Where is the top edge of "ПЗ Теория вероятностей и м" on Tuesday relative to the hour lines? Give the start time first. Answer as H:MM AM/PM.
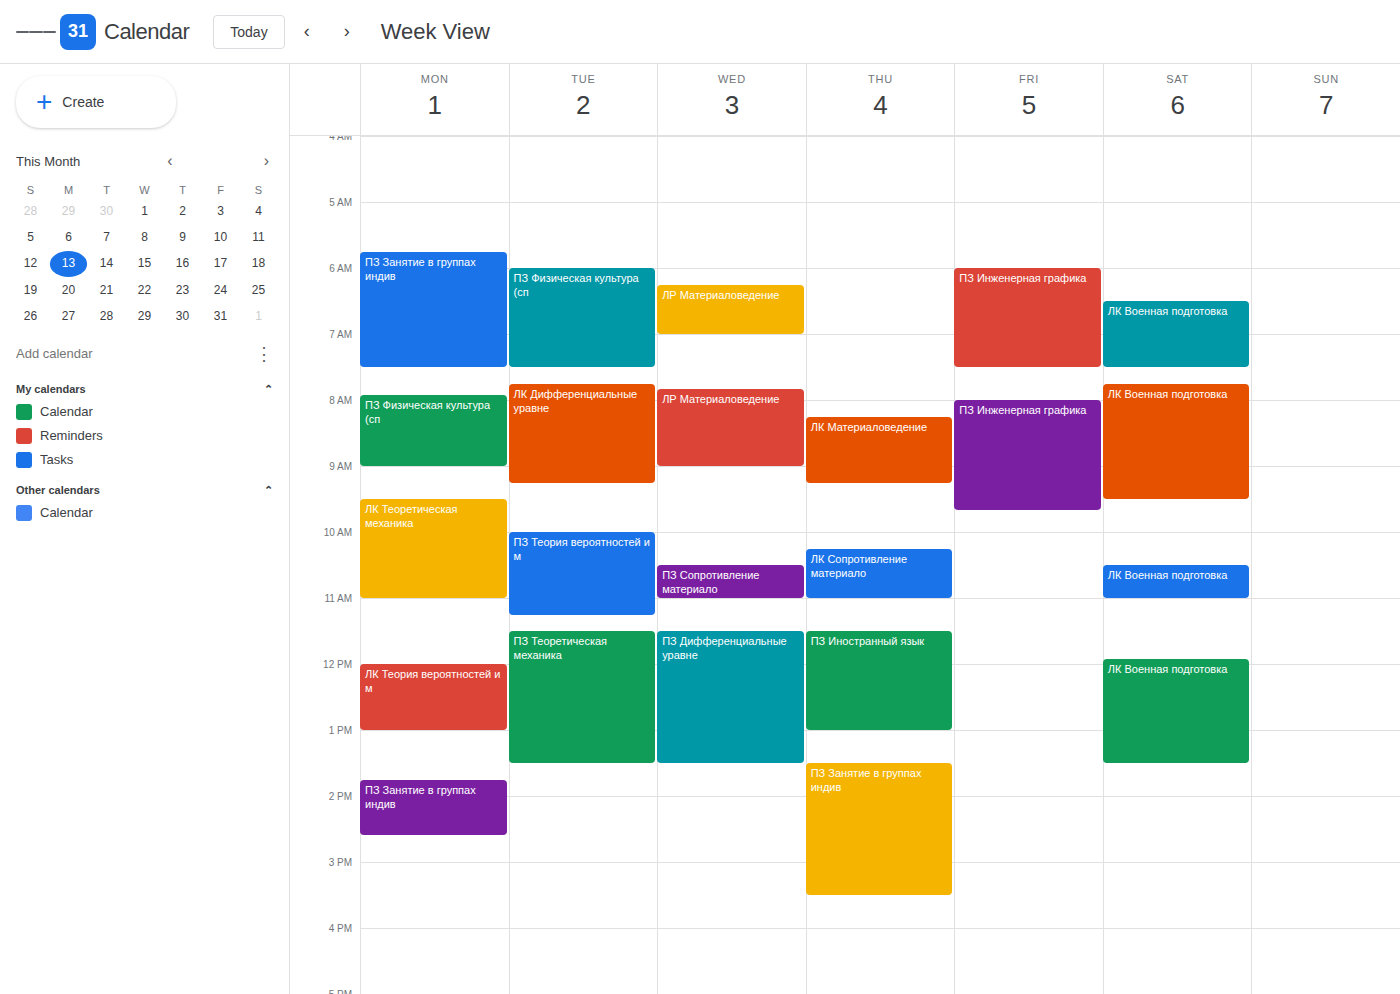
10:00 AM -- exactly on the 10 AM line.